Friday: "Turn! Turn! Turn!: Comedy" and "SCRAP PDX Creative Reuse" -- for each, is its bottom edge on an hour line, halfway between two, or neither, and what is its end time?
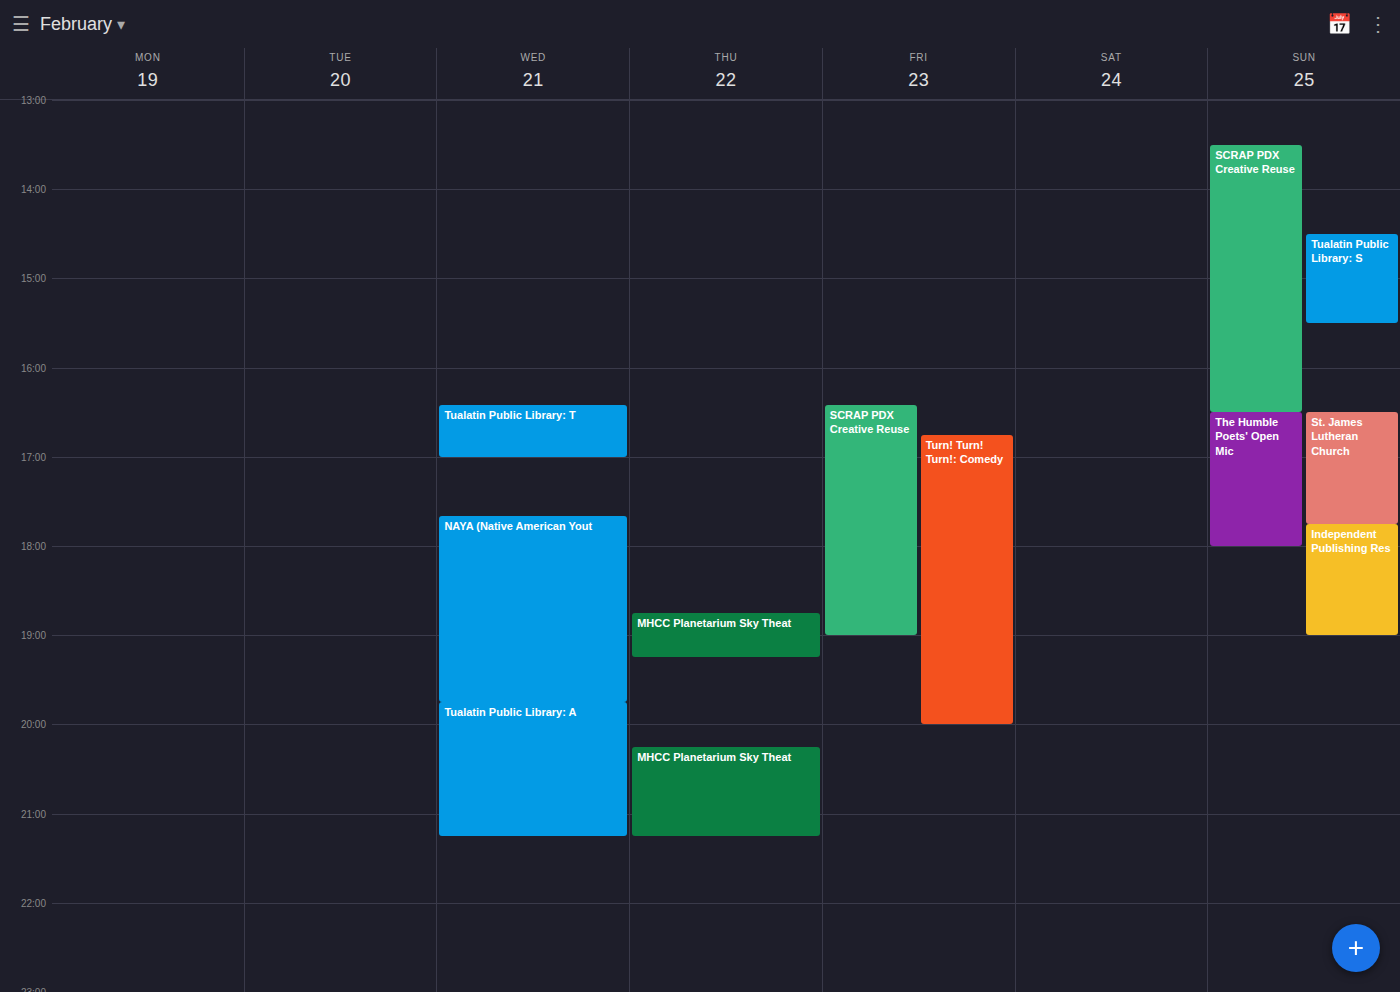
"Turn! Turn! Turn!: Comedy": 8:00 PM, exactly on the 8 PM line. "SCRAP PDX Creative Reuse": 7:00 PM, exactly on the 7 PM line.